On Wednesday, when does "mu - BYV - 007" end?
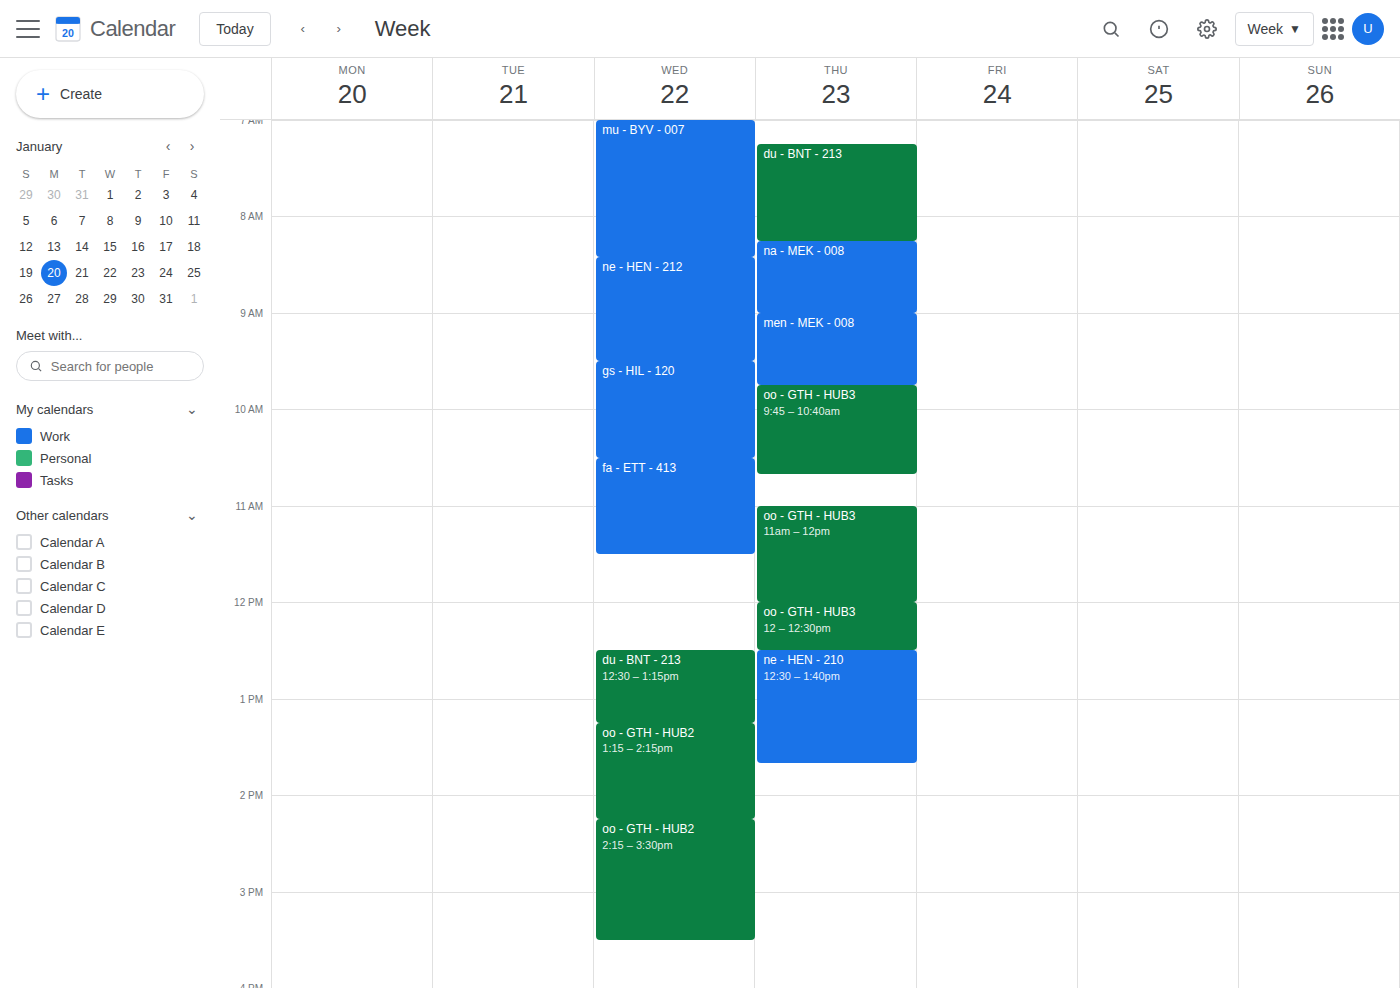
8:25 AM